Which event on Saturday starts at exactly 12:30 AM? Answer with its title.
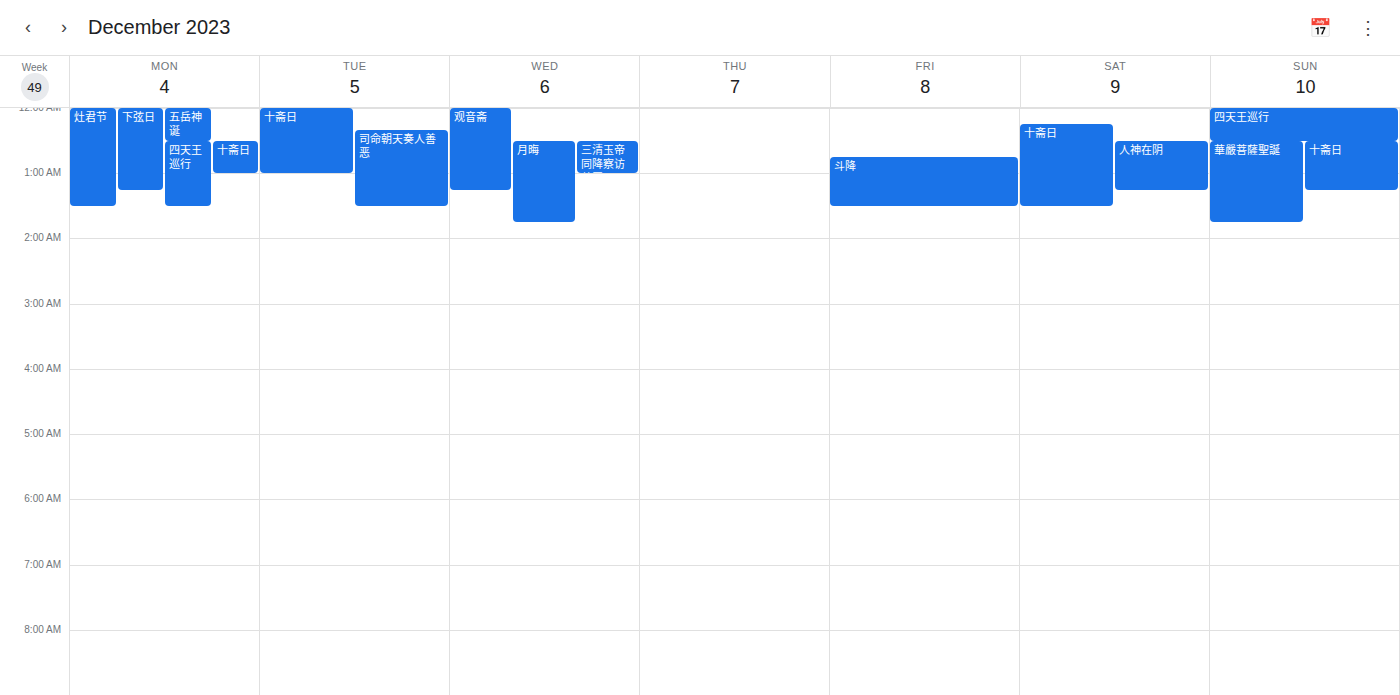
"人神在阴"